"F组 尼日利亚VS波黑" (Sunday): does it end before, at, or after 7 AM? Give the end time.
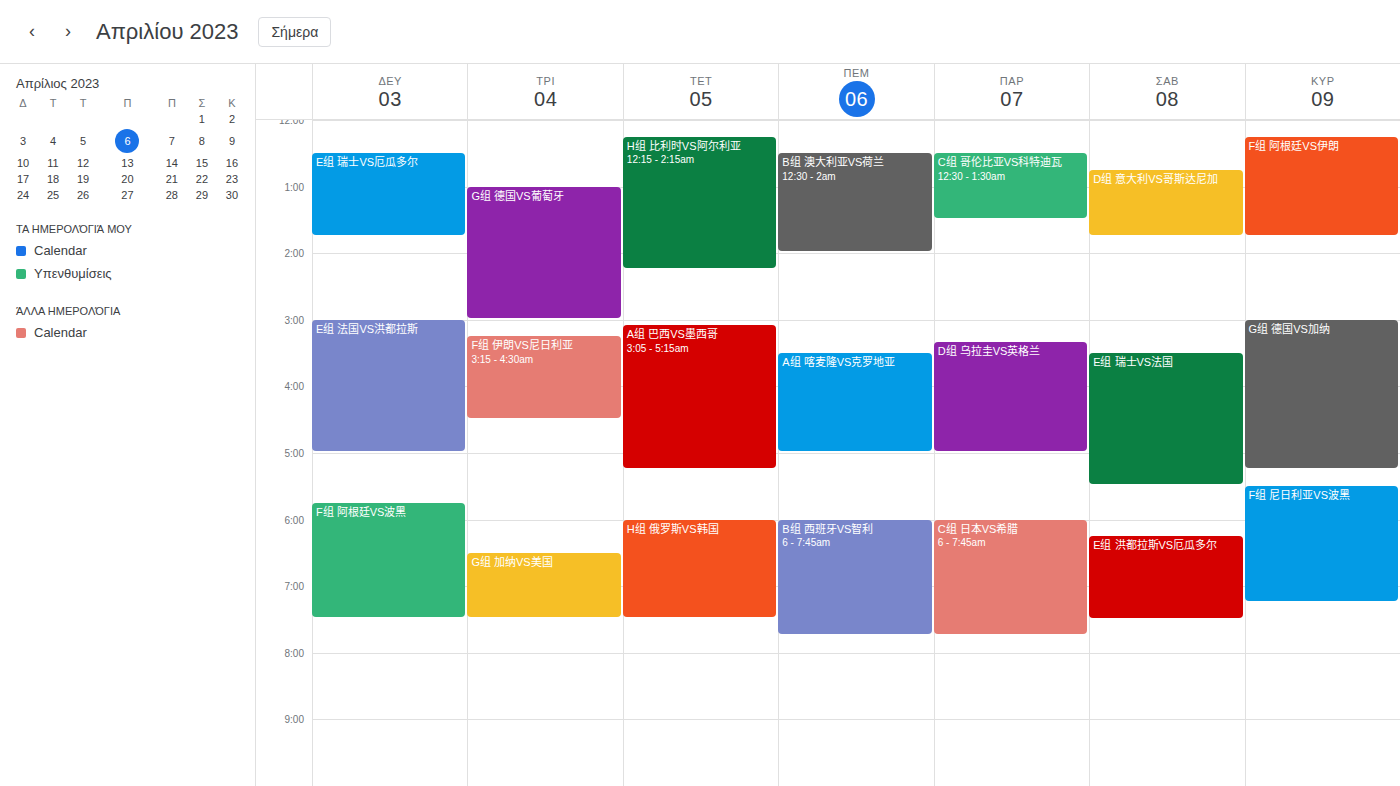
7:15 AM -- after 7 AM, 15 minutes below the 7 AM line.